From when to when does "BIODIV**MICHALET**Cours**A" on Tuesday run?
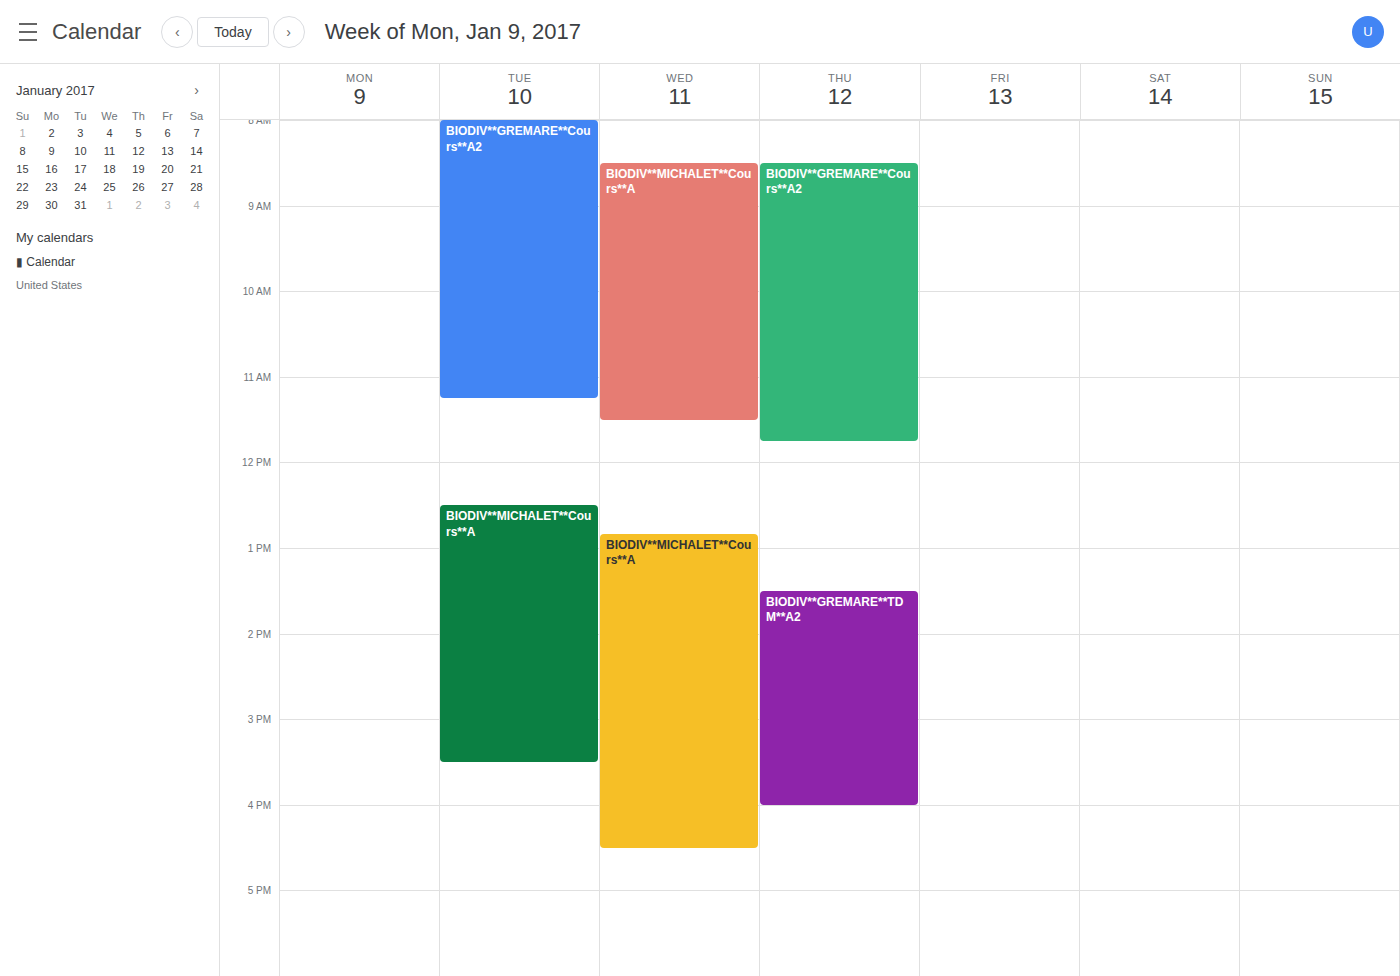
12:30 PM to 3:30 PM